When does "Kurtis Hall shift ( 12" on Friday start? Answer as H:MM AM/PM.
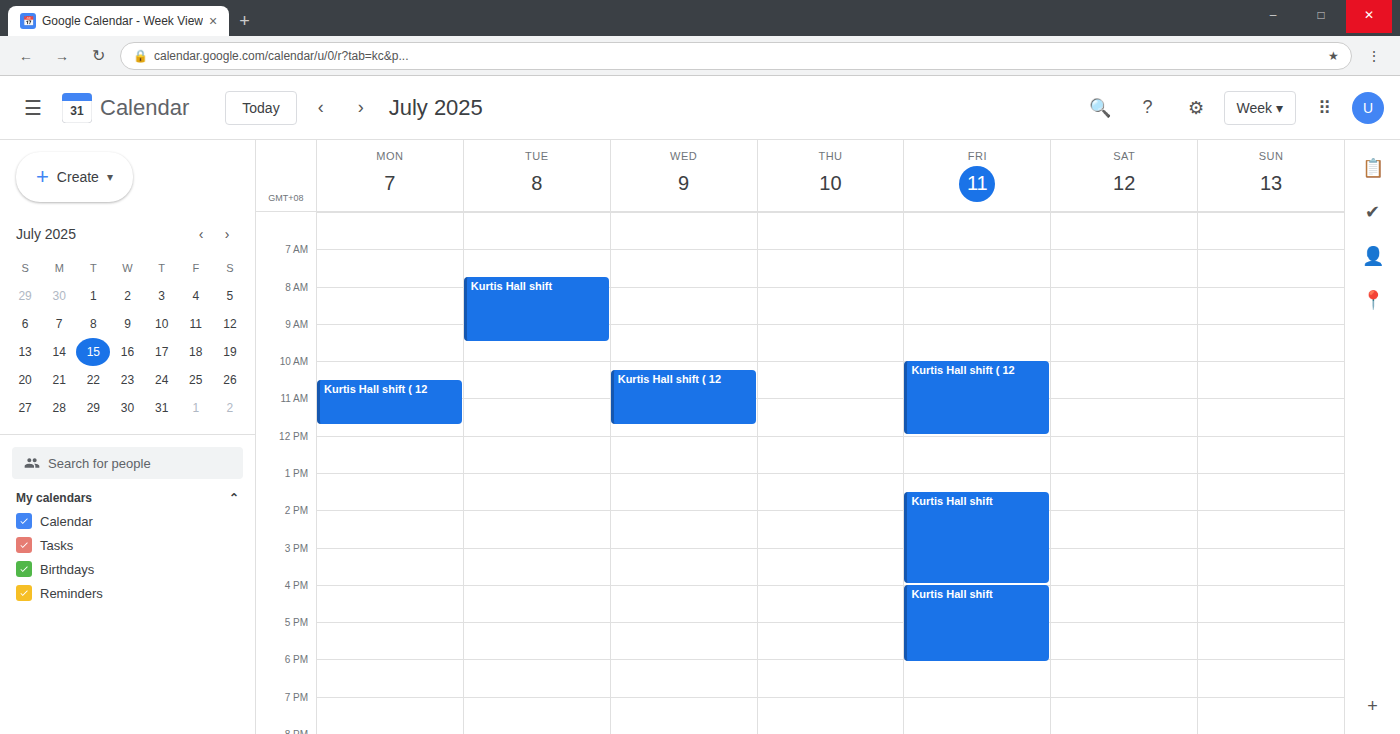
10:00 AM